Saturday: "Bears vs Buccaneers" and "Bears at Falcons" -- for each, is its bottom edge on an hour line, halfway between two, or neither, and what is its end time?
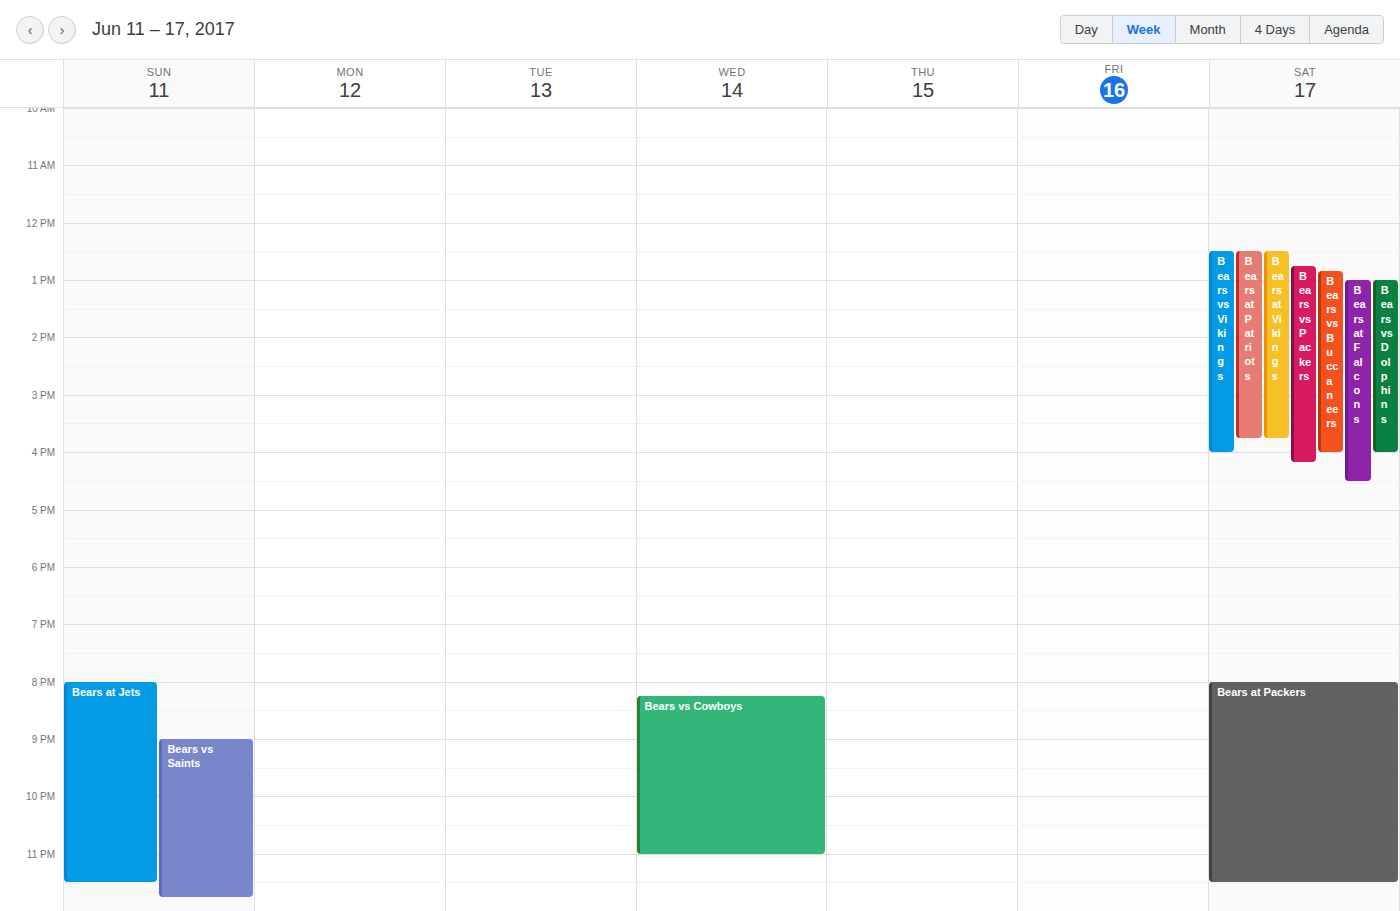
"Bears vs Buccaneers": 16:00, exactly on the 16:00 line. "Bears at Falcons": 16:30, halfway between the 16:00 and 17:00 lines.